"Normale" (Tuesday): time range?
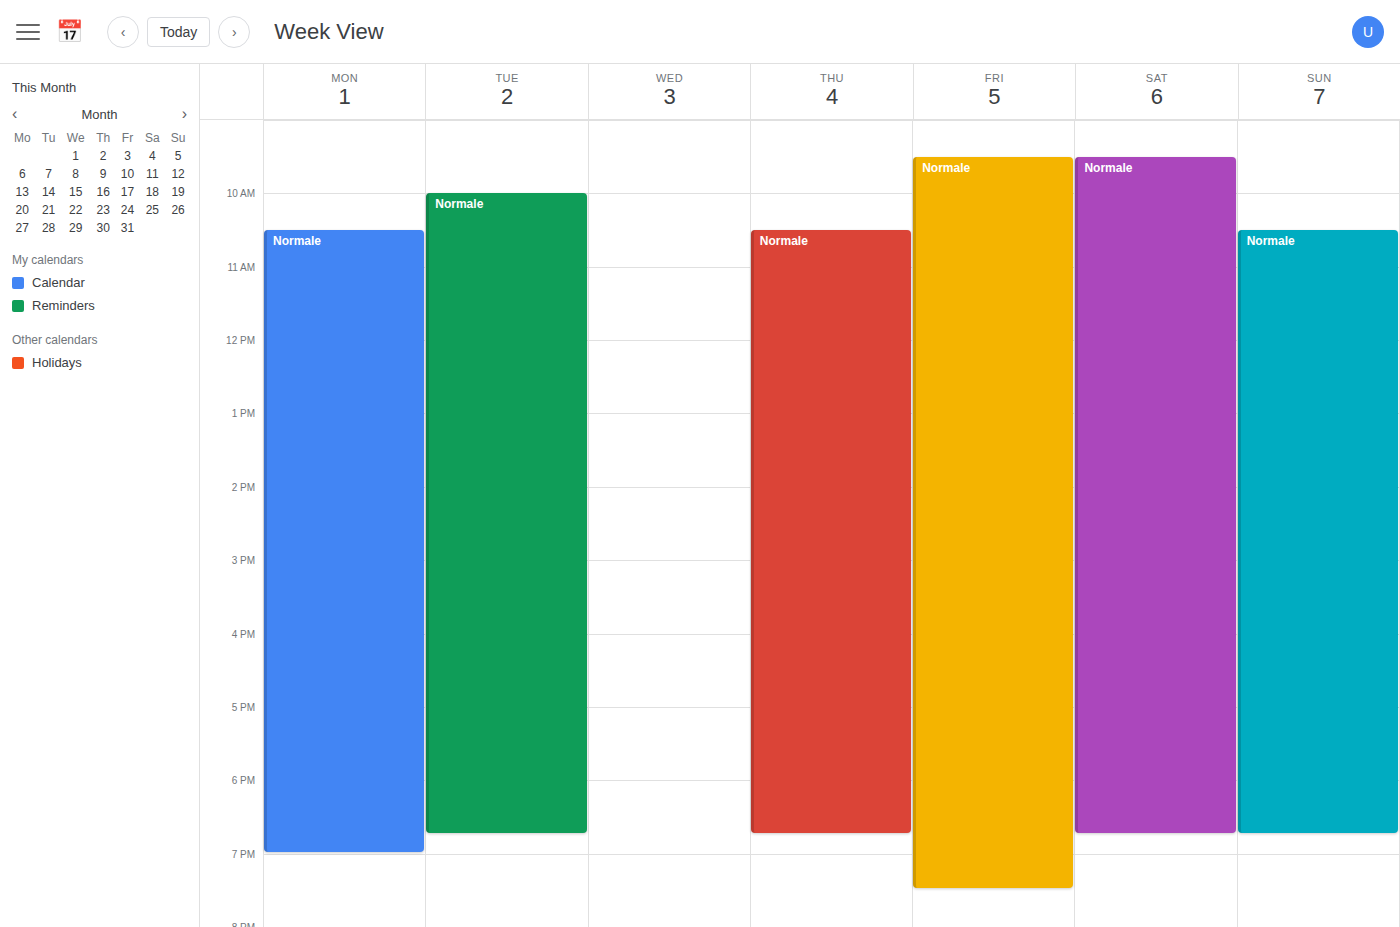
10:00 AM to 6:45 PM